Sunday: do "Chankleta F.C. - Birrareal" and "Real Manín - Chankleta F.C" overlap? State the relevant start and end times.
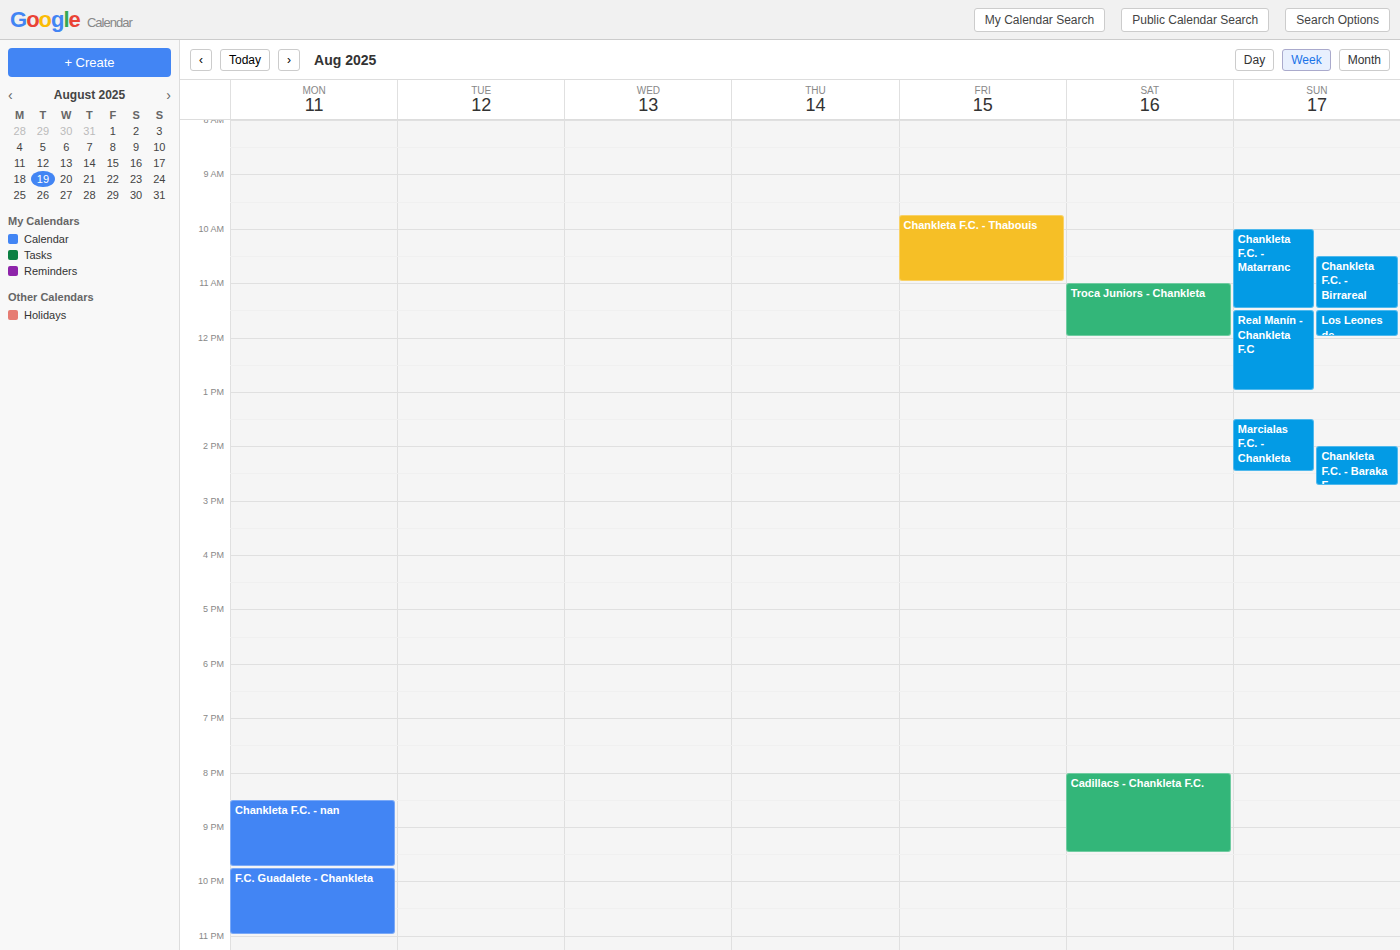
"Chankleta F.C. - Birrareal" ends at 11:30 AM, exactly when "Real Manín - Chankleta F.C" starts -- they touch but do not overlap.